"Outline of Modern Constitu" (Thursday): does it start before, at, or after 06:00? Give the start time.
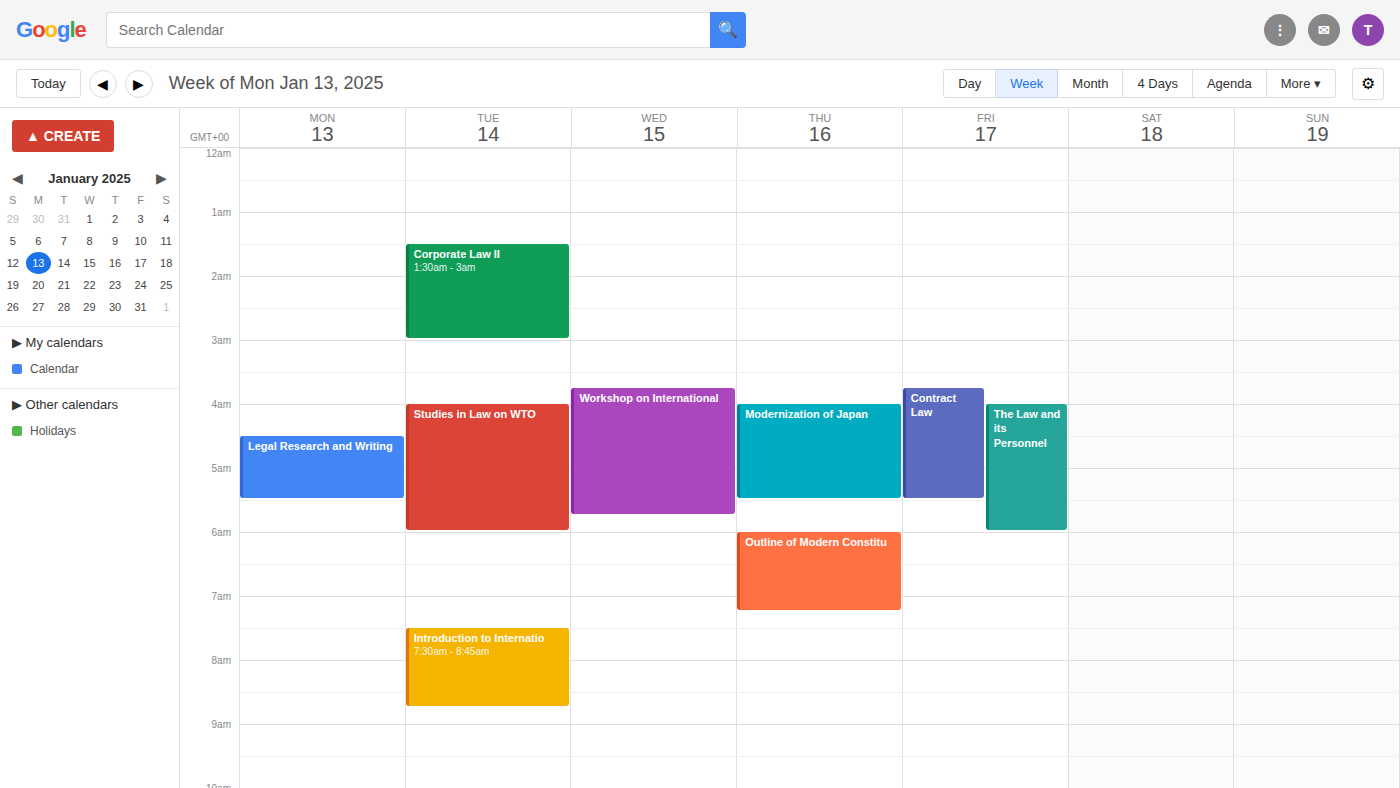
06:00 -- exactly at 06:00, on the 06:00 line.